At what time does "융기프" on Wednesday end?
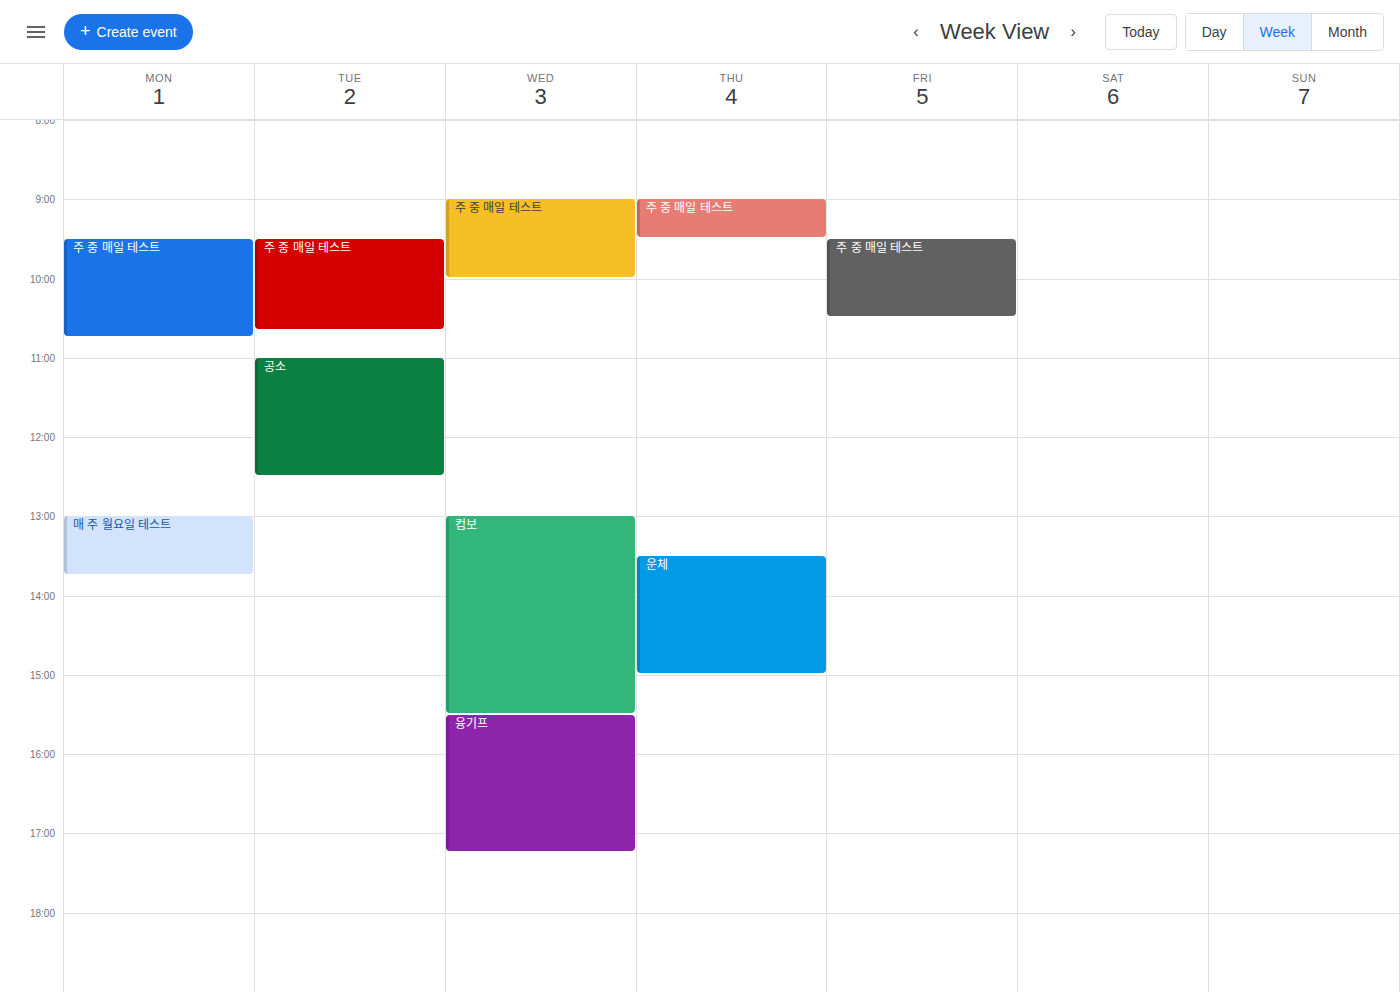
5:15 PM